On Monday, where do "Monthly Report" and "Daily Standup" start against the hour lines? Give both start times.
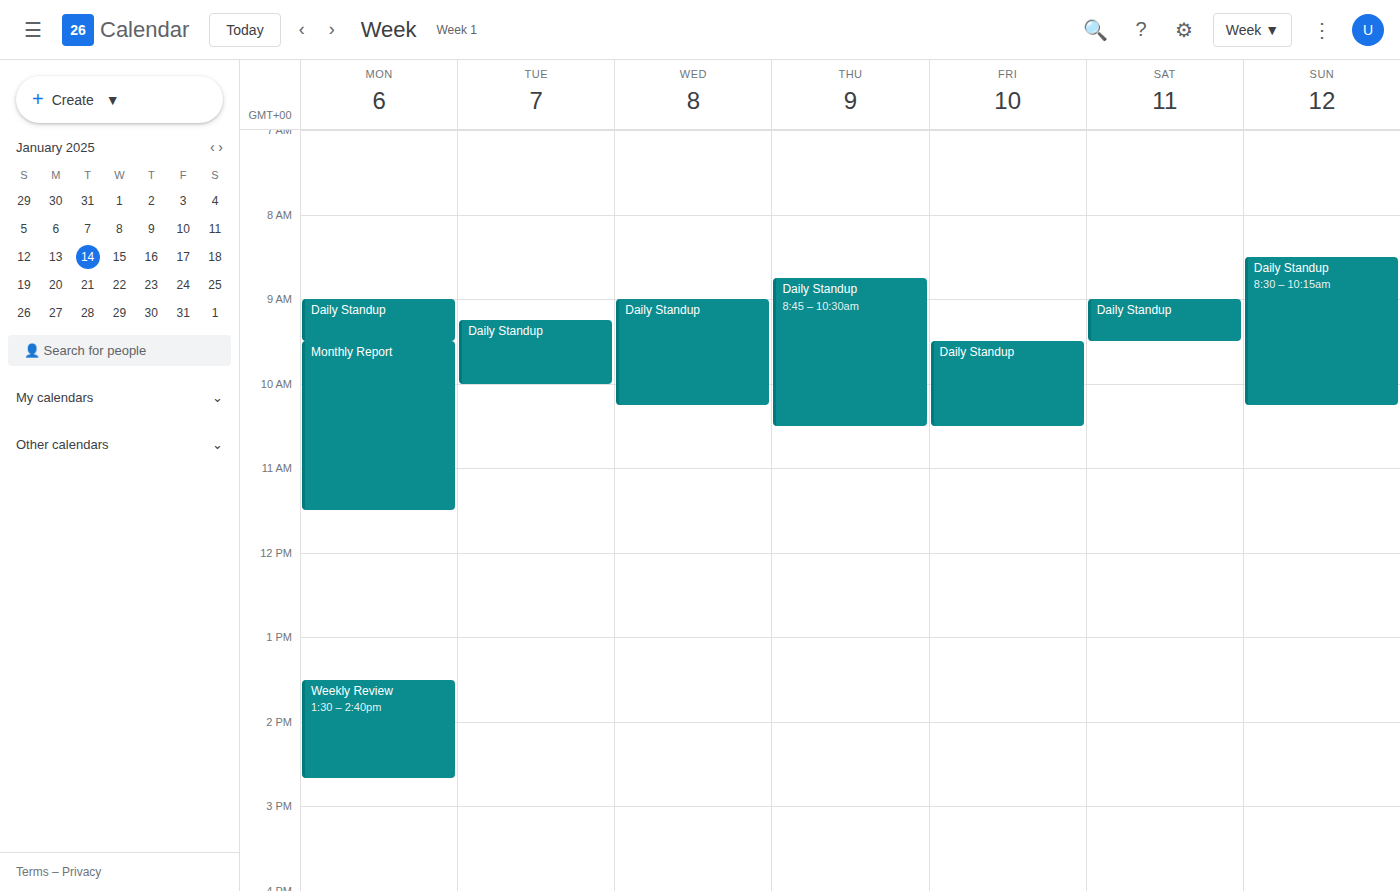
"Monthly Report": 9:30 AM, halfway between the 9 AM and 10 AM lines. "Daily Standup": 9:00 AM, exactly on the 9 AM line.